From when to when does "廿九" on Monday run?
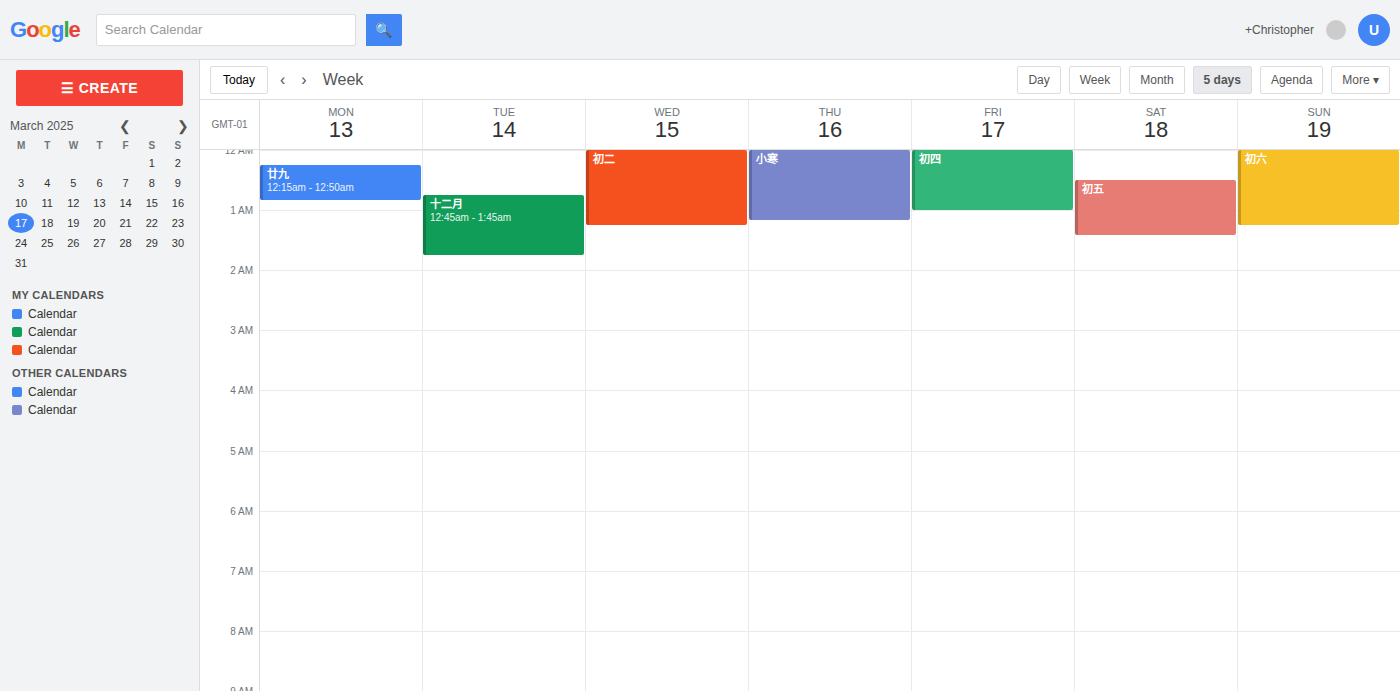
12:15 AM to 12:50 AM